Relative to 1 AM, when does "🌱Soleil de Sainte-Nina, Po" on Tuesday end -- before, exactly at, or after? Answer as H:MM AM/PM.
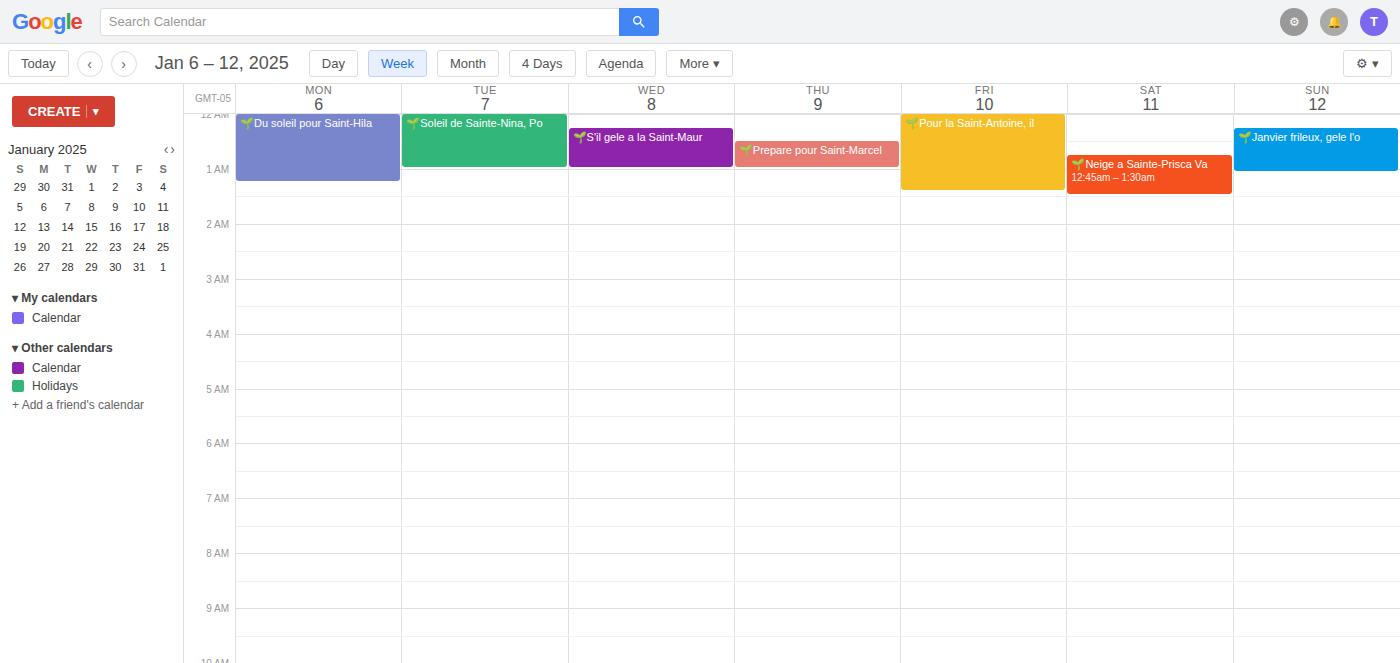
1:00 AM -- exactly at 1 AM, on the 1 AM line.